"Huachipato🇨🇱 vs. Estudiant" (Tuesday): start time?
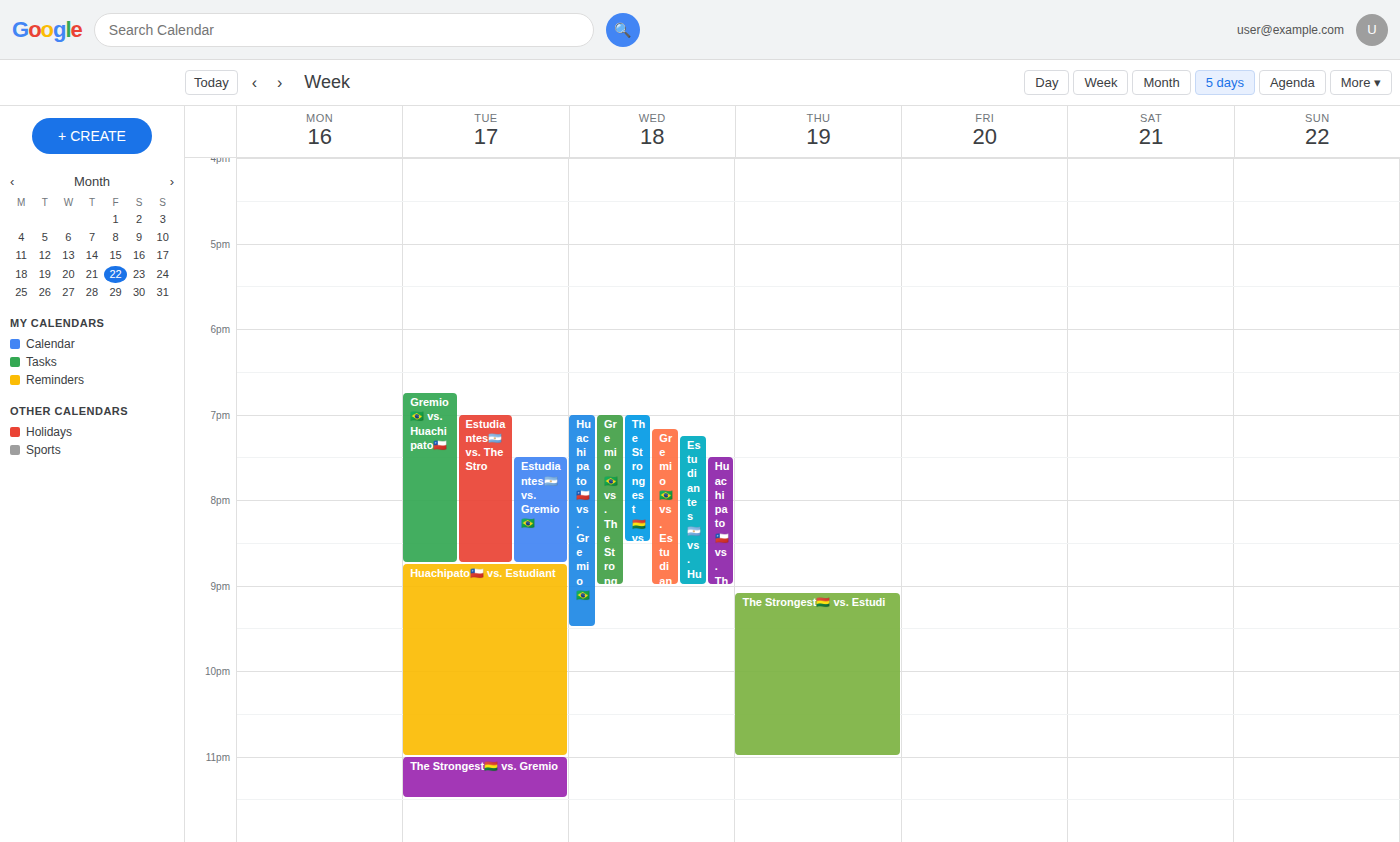
8:45 PM